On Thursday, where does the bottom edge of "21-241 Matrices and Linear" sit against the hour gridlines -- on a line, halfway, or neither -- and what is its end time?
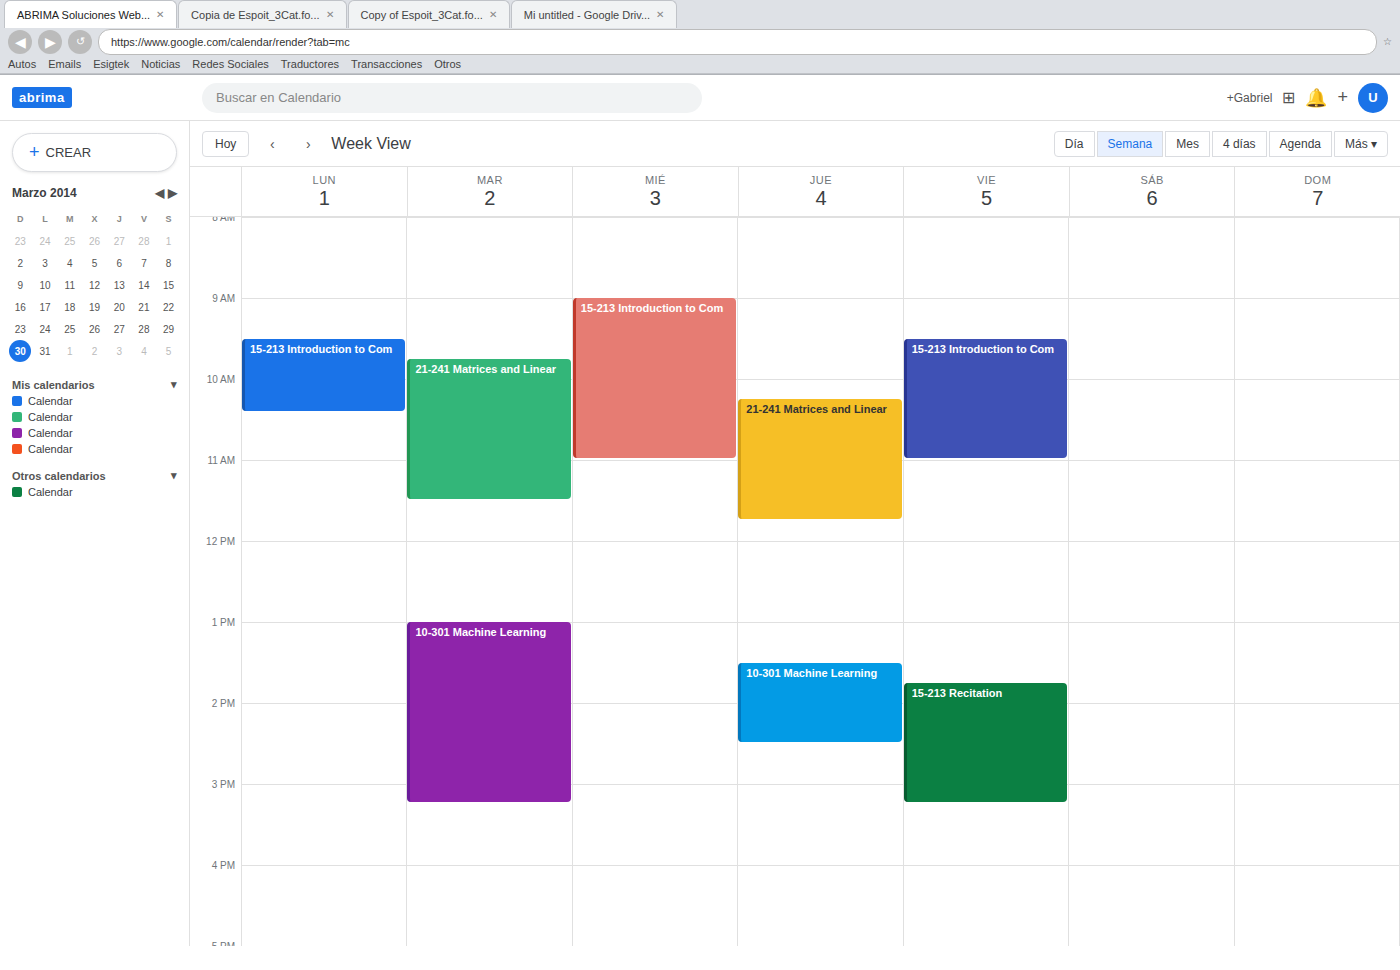
11:45 AM -- neither: three quarters of the way from the 11 AM line to the 12 PM line.